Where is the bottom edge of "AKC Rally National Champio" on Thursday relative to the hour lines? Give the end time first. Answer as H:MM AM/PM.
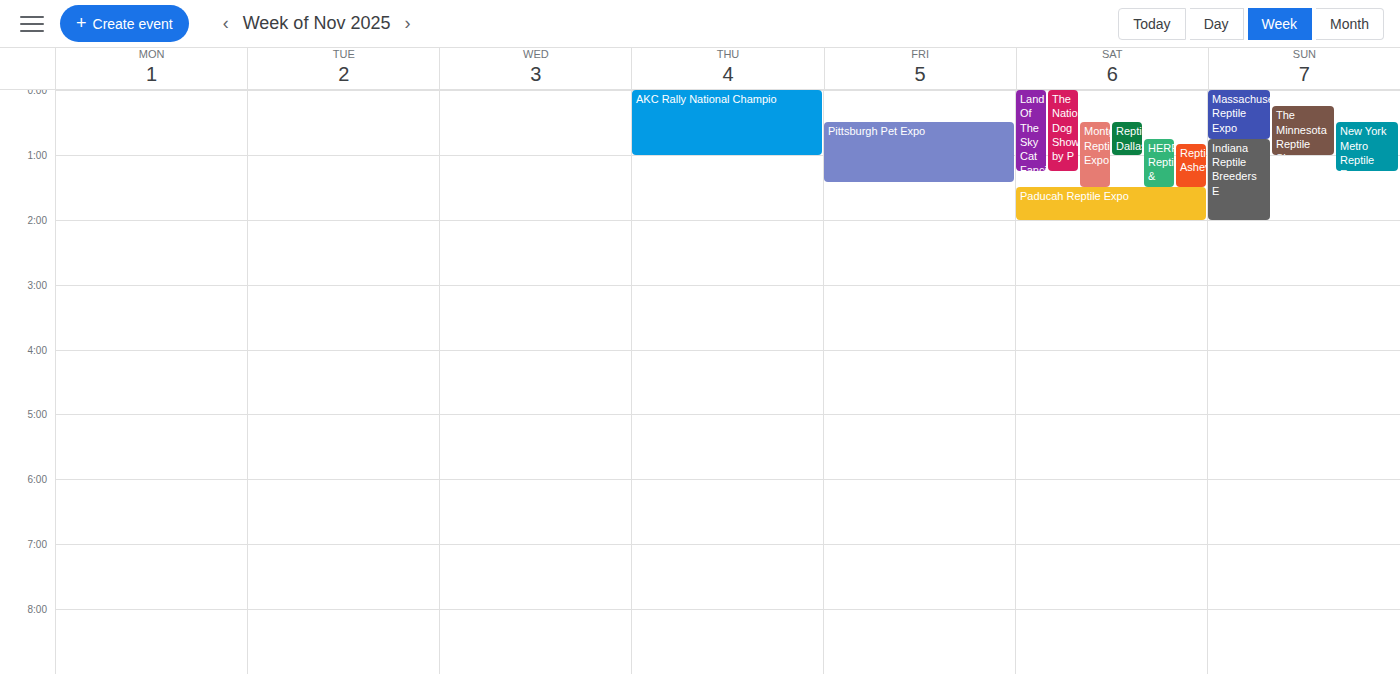
1:00 AM -- exactly on the 1 AM line.